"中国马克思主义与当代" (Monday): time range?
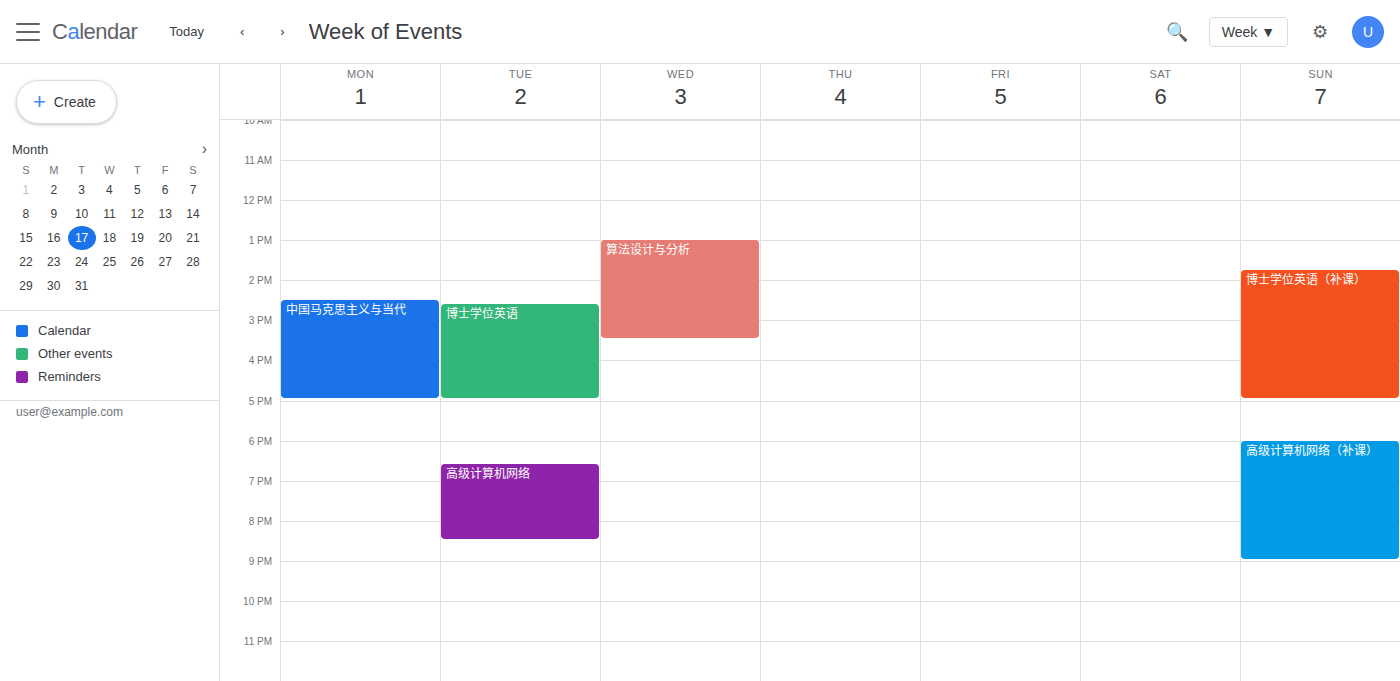
2:30 PM to 5:00 PM